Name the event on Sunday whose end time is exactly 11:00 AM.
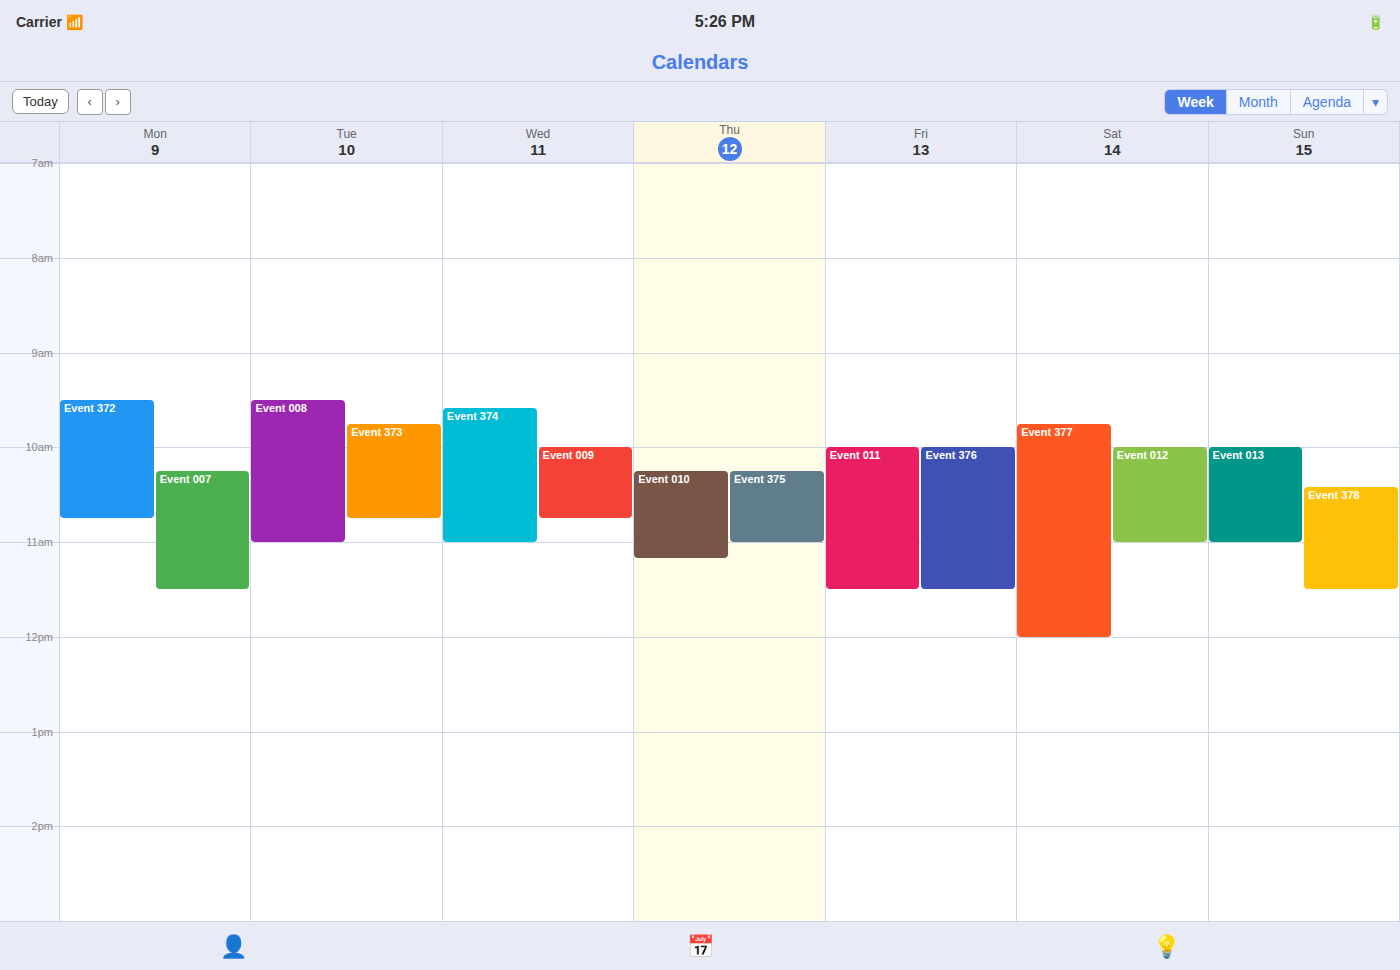
"Event 013"